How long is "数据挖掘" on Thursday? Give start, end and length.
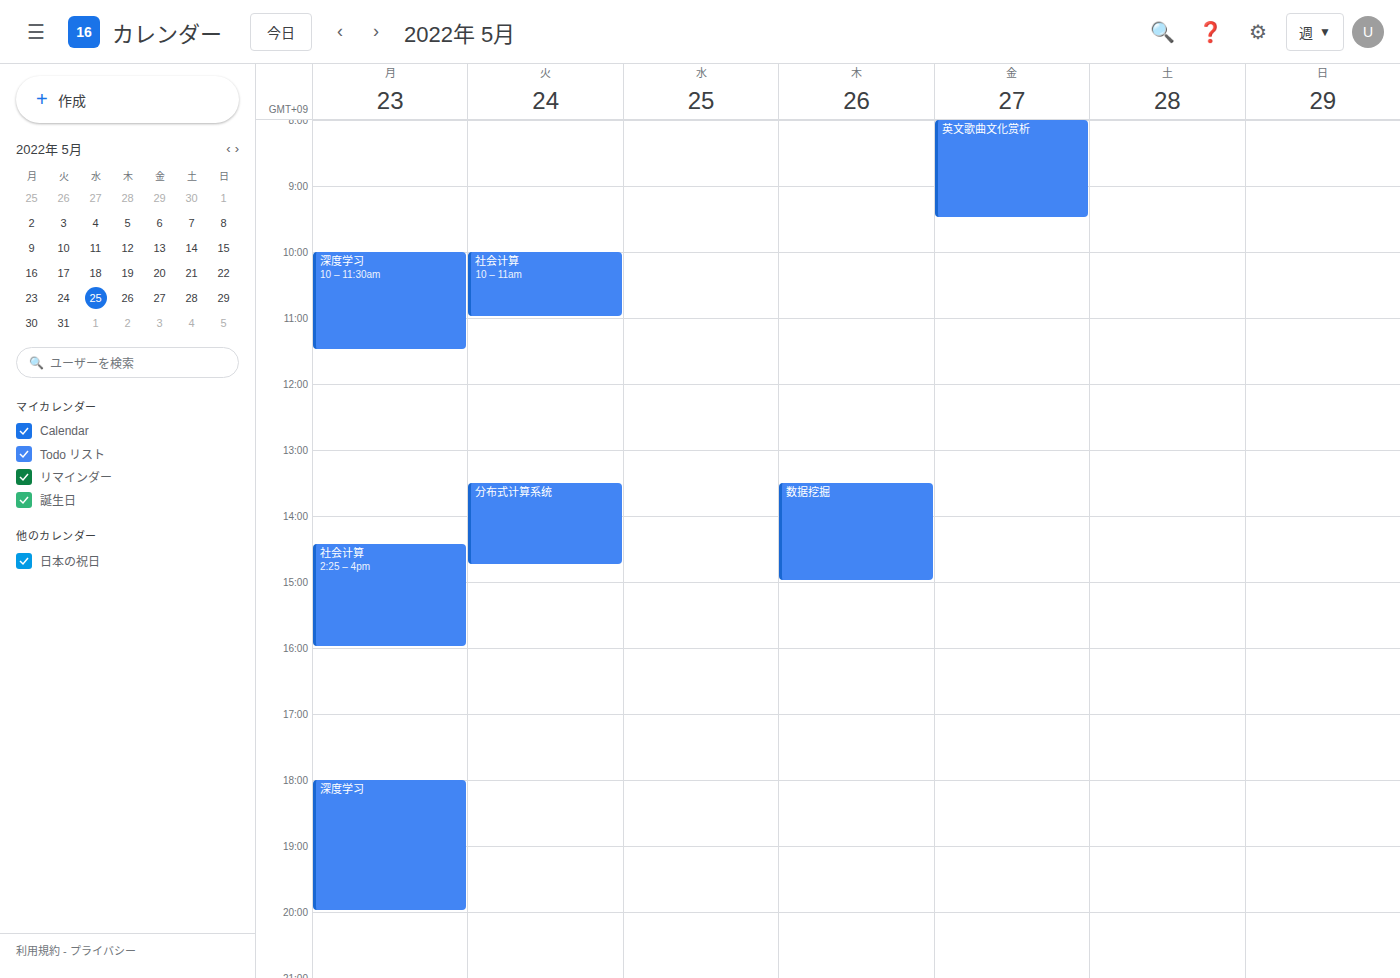
1:30 PM to 3:00 PM, 1 hour 30 minutes